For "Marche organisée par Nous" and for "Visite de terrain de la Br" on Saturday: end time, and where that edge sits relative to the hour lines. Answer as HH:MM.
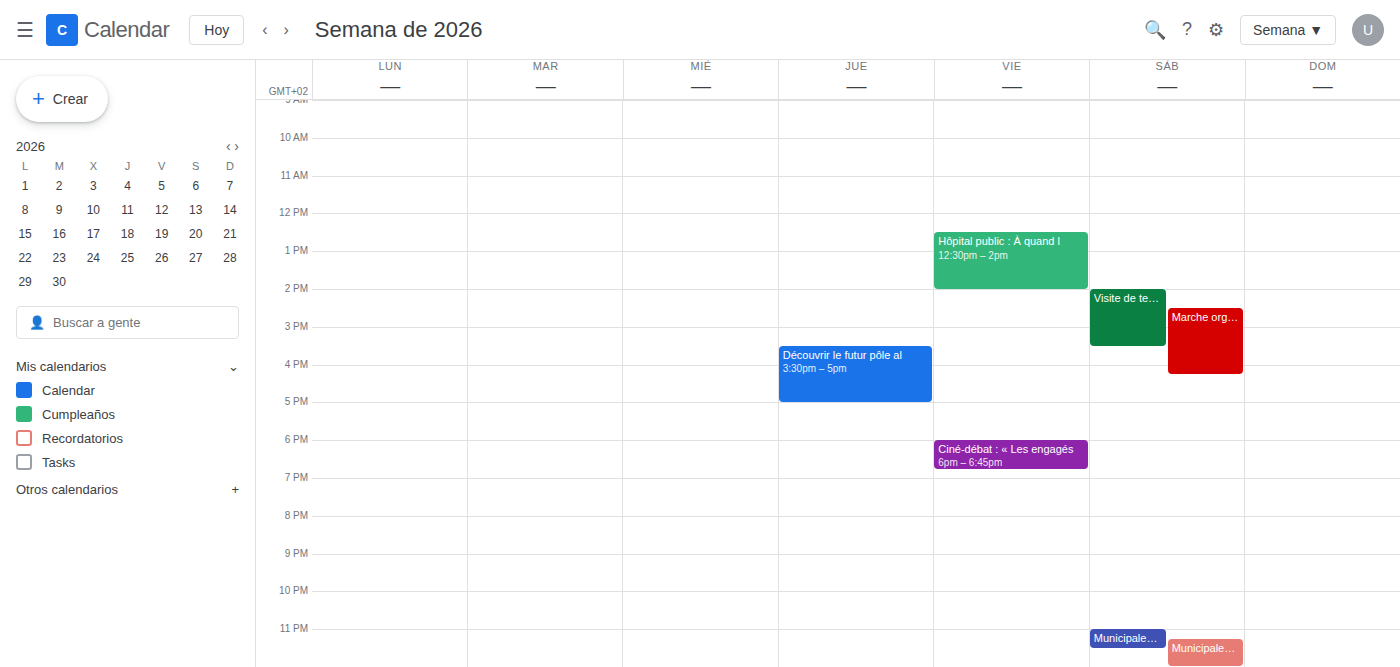
"Marche organisée par Nous": 16:15, neither: a quarter of the way from the 16:00 line to the 17:00 line. "Visite de terrain de la Br": 15:30, halfway between the 15:00 and 16:00 lines.